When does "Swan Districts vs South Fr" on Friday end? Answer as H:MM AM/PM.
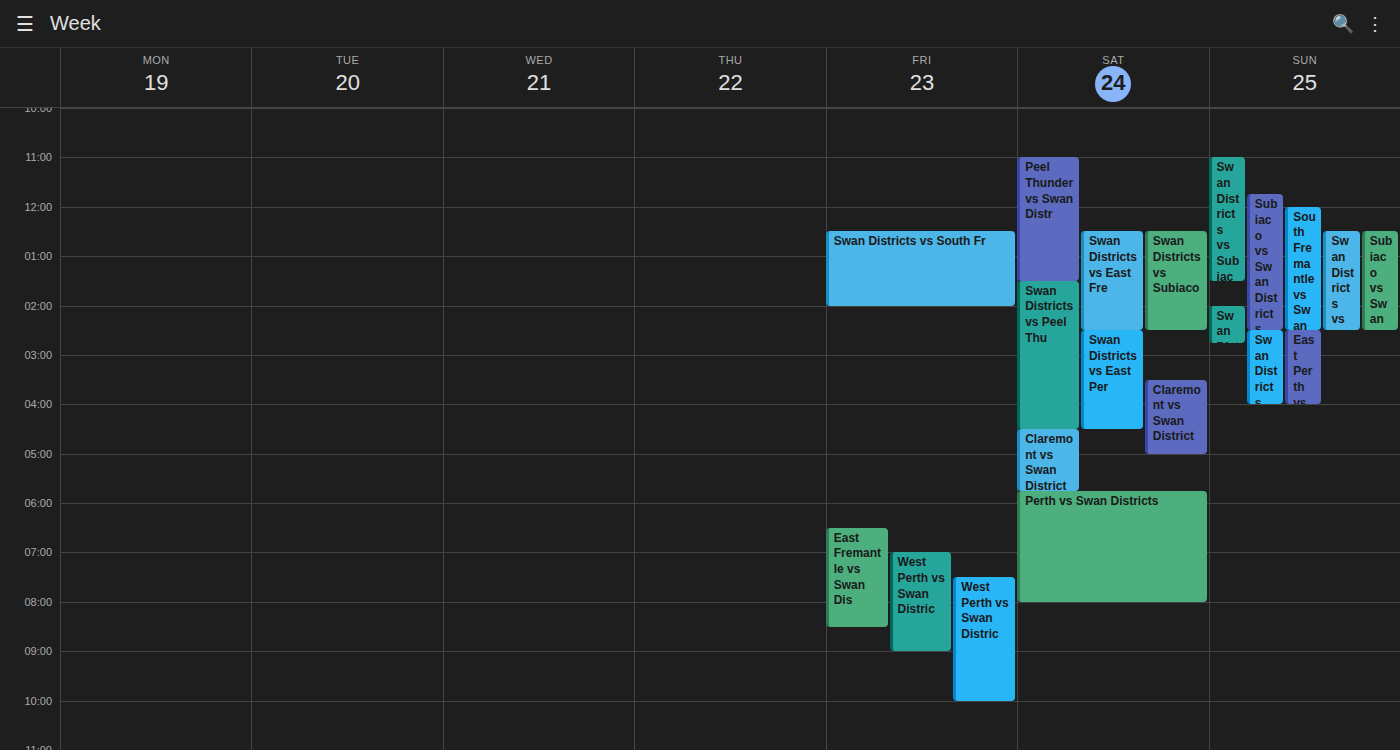
2:00 PM